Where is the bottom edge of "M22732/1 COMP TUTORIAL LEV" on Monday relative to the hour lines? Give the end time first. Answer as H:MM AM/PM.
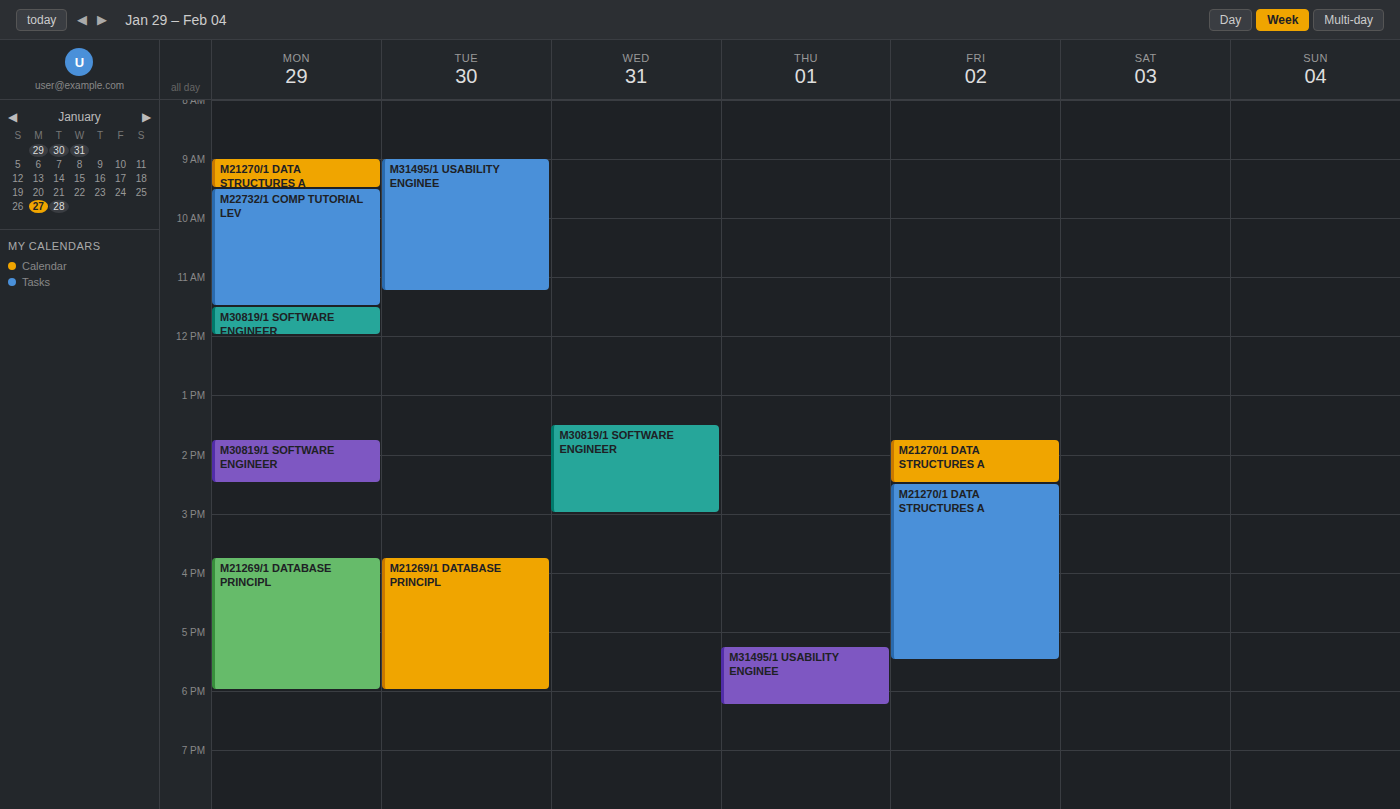
11:30 AM -- halfway between the 11 AM and 12 PM lines.